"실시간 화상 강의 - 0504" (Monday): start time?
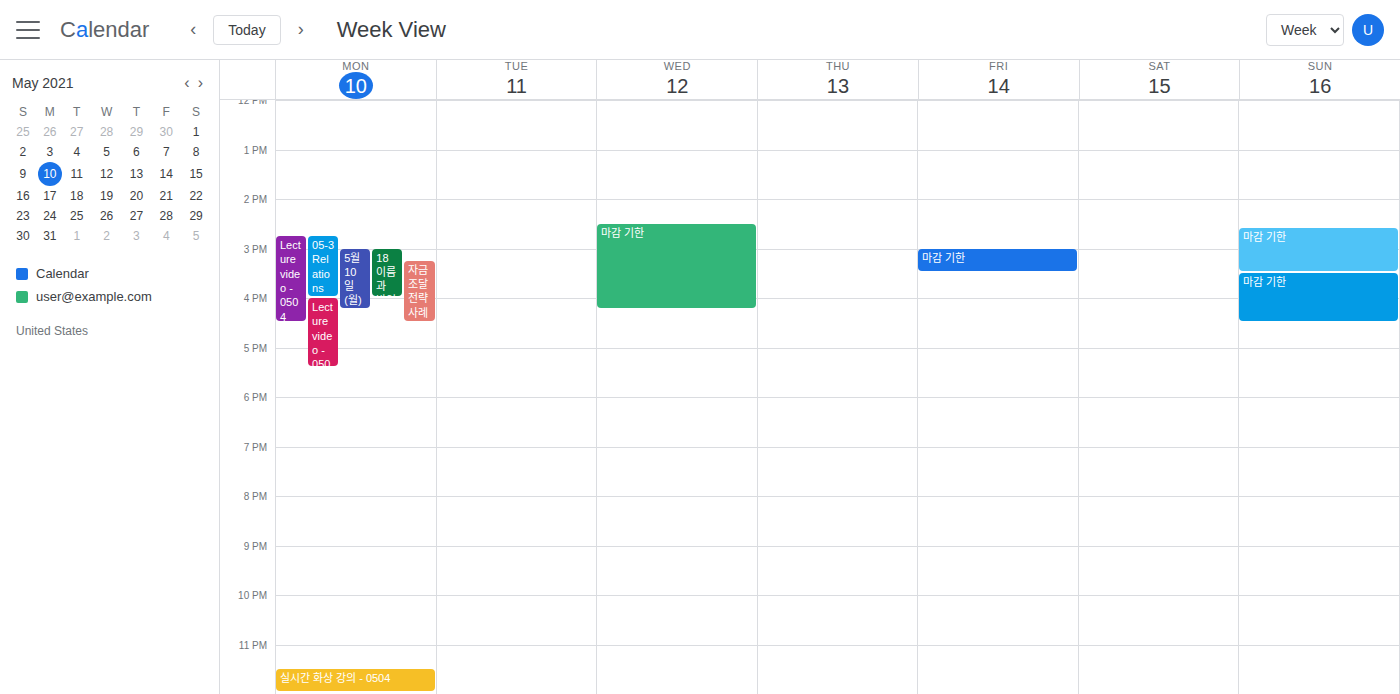
11:30 PM